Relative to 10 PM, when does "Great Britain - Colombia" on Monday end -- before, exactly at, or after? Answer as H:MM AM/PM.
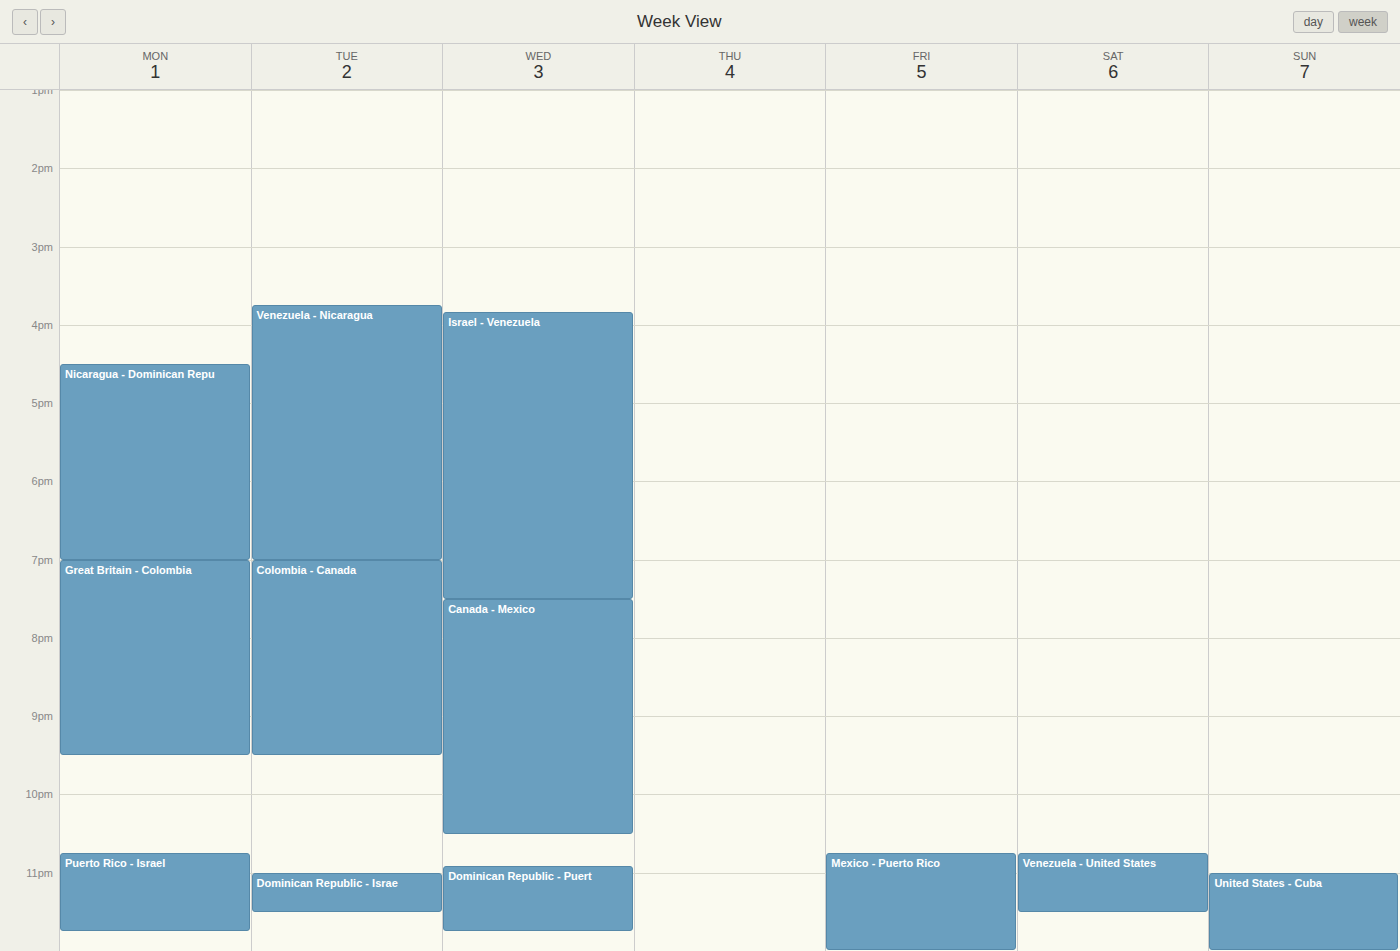
9:30 PM -- before 10 PM, 30 minutes above the 10 PM line.